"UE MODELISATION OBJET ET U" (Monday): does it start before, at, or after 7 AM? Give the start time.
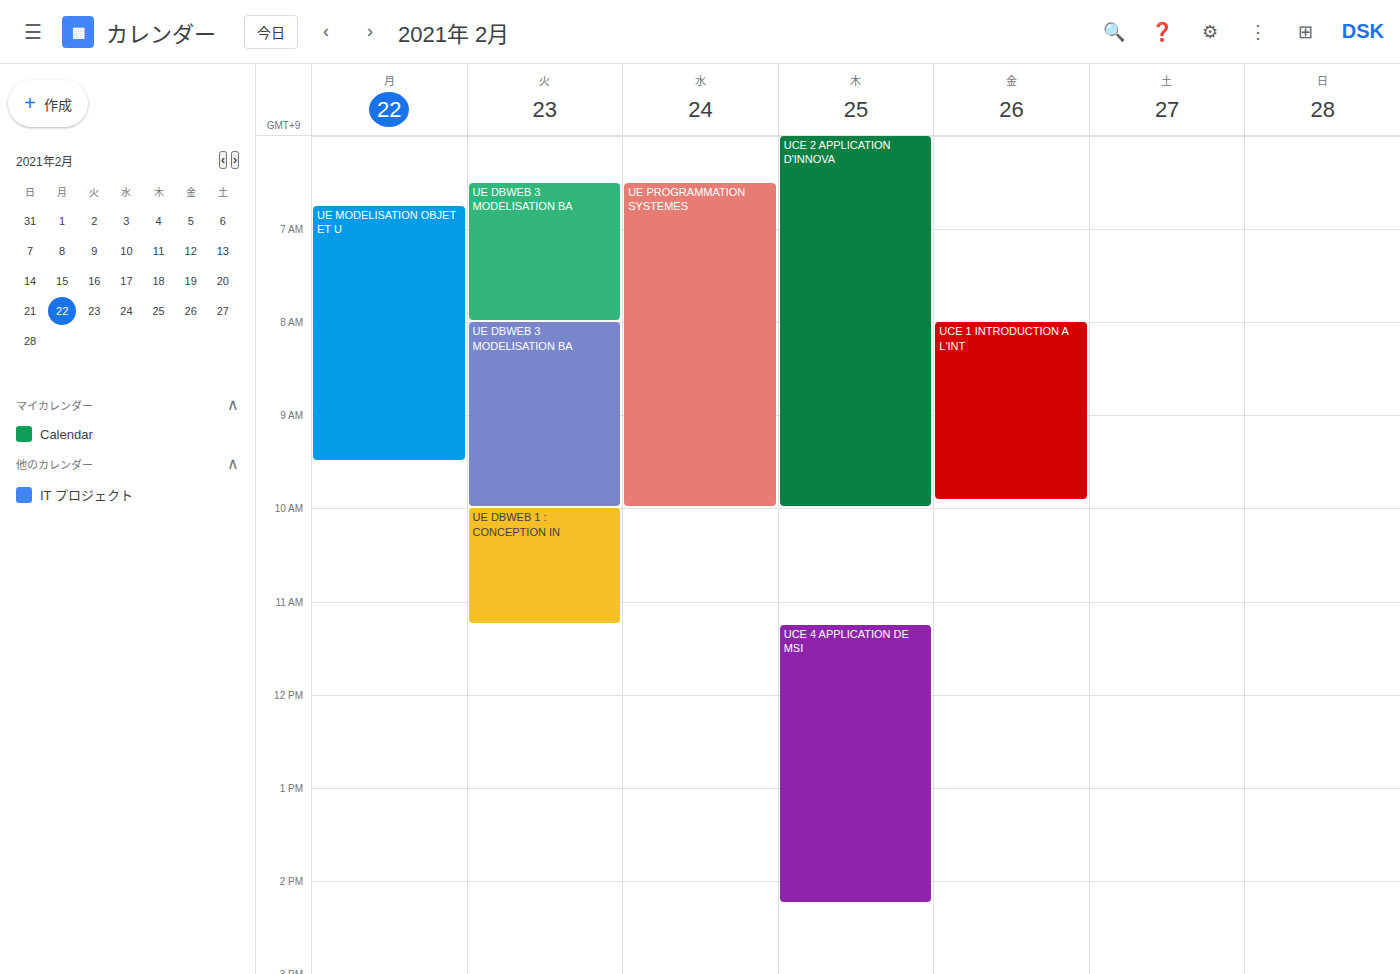
6:45 AM -- before 7 AM, 15 minutes above the 7 AM line.